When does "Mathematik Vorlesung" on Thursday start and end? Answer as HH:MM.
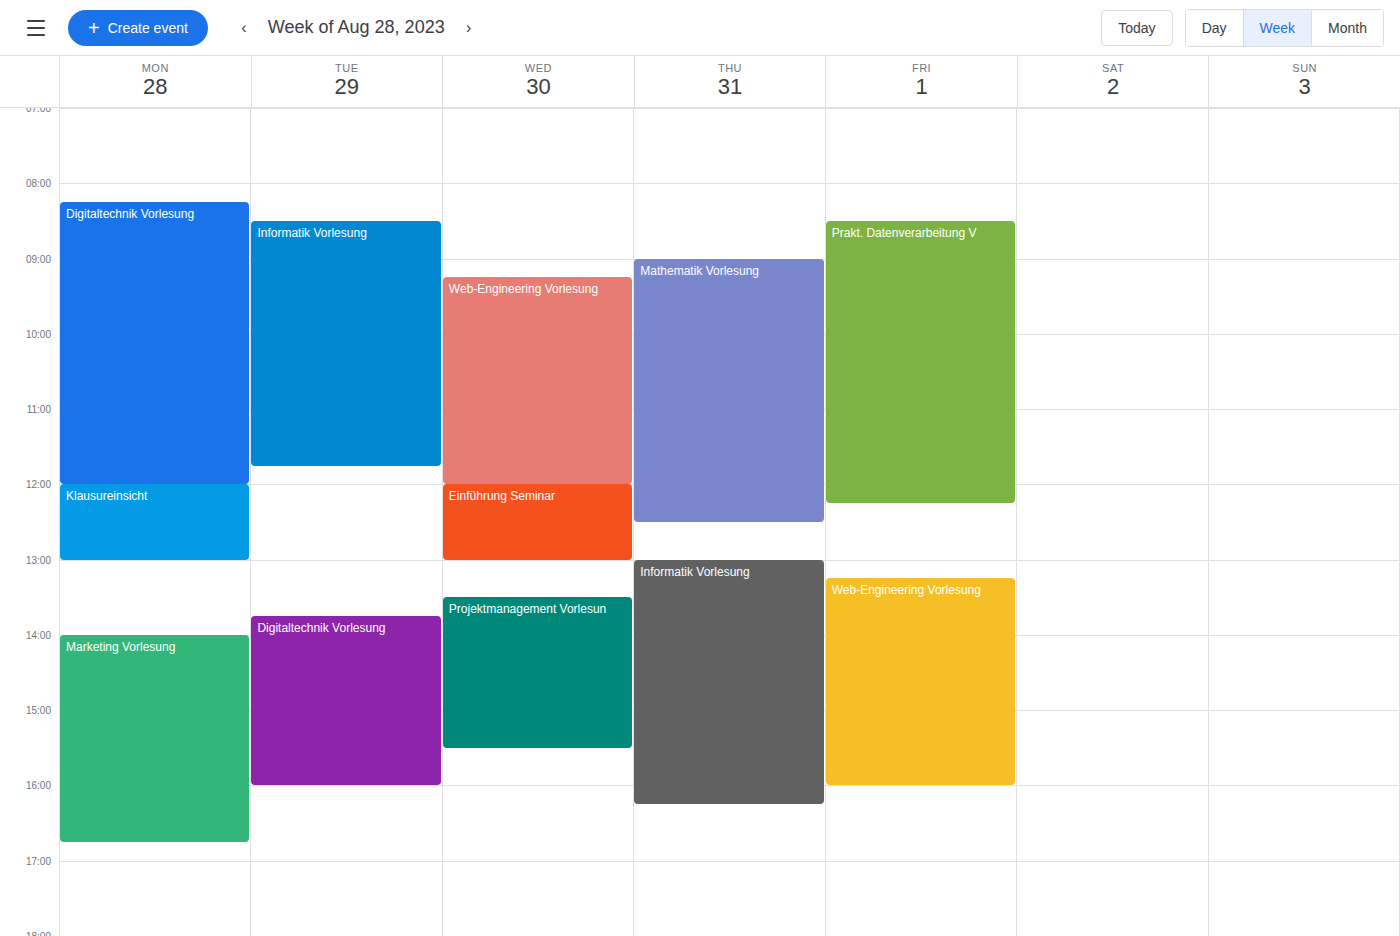
09:00 to 12:30